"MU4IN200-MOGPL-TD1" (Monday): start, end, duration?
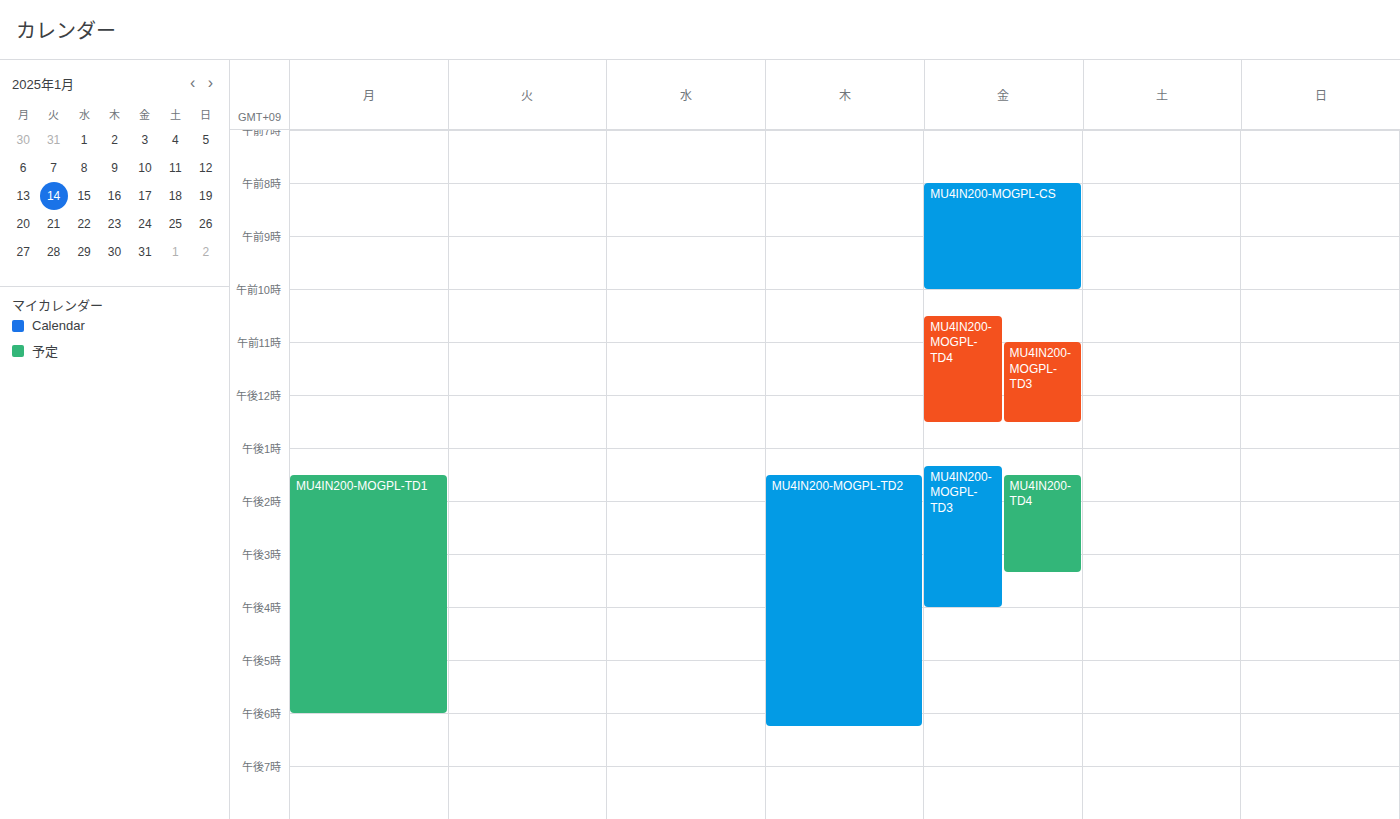
13:30 to 18:00, 4 hours 30 minutes